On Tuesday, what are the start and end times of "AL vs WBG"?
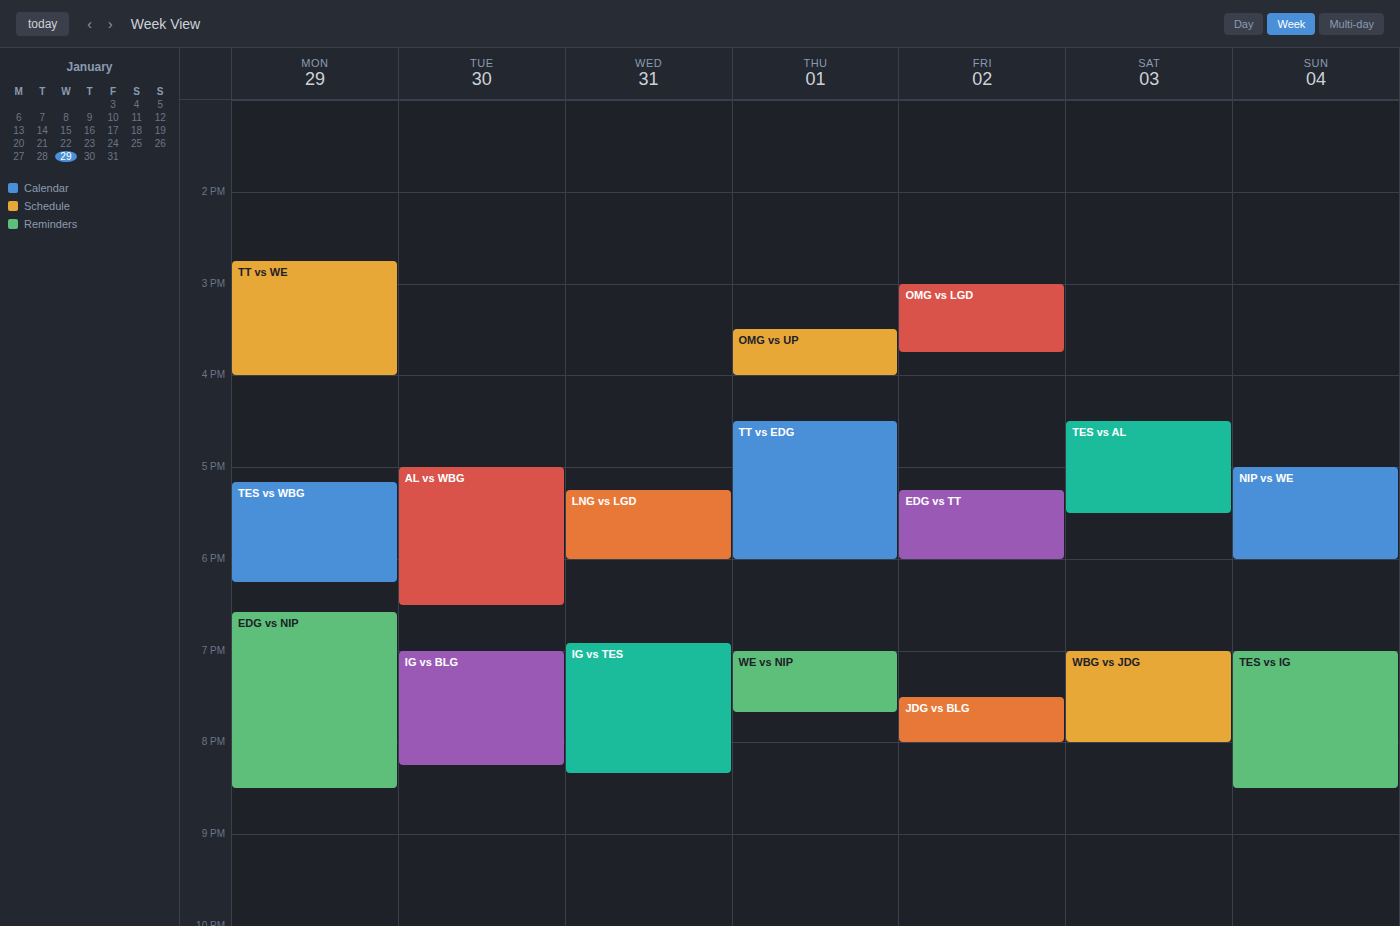
5:00 PM to 6:30 PM